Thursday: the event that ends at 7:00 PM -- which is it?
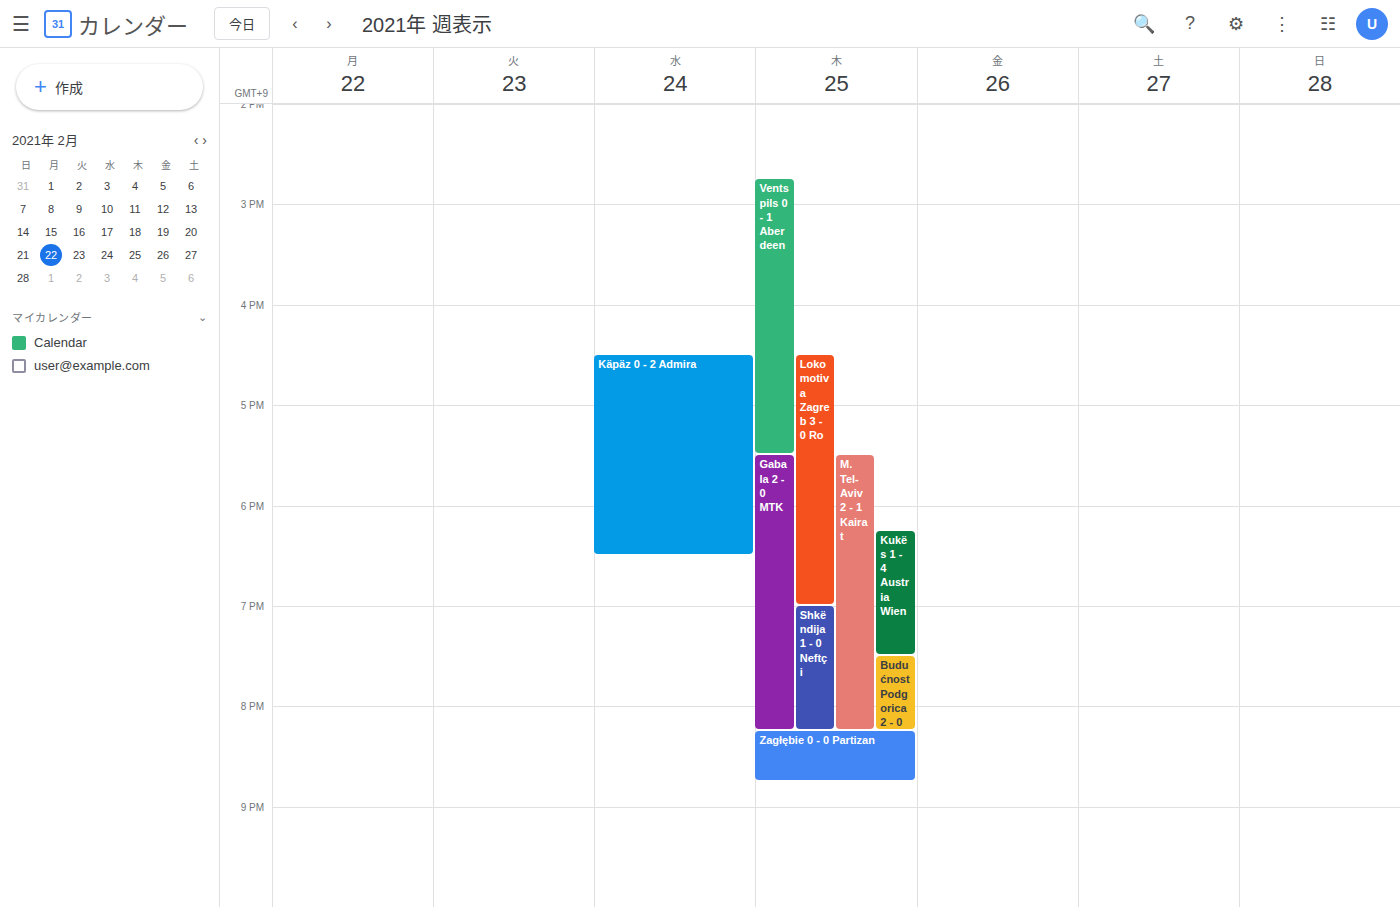
"Lokomotiva Zagreb 3 - 0 Ro"